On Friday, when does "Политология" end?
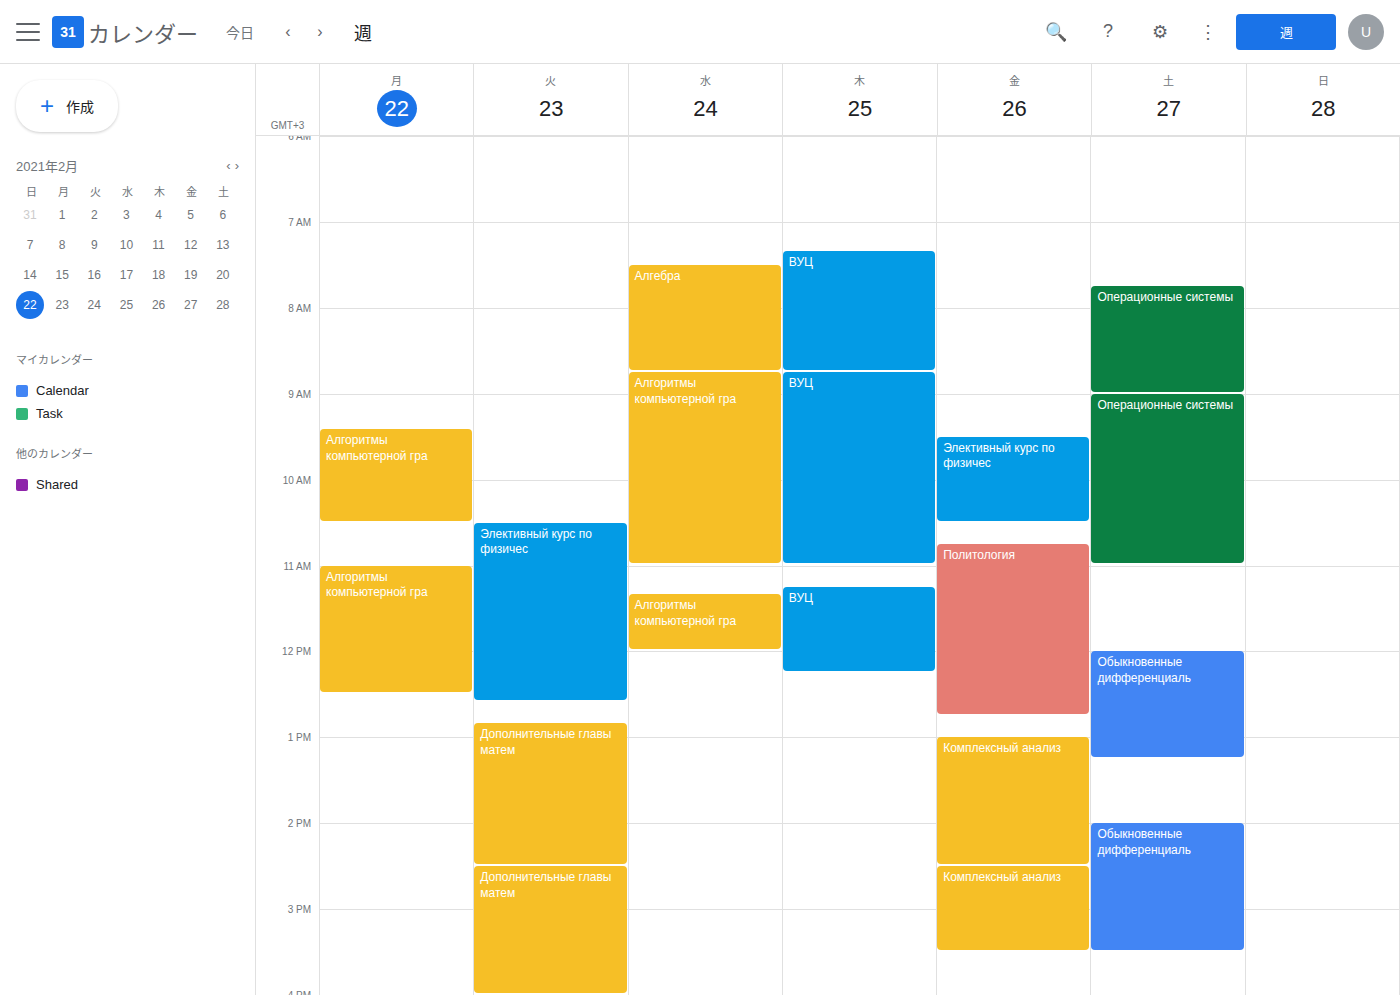
12:45 PM